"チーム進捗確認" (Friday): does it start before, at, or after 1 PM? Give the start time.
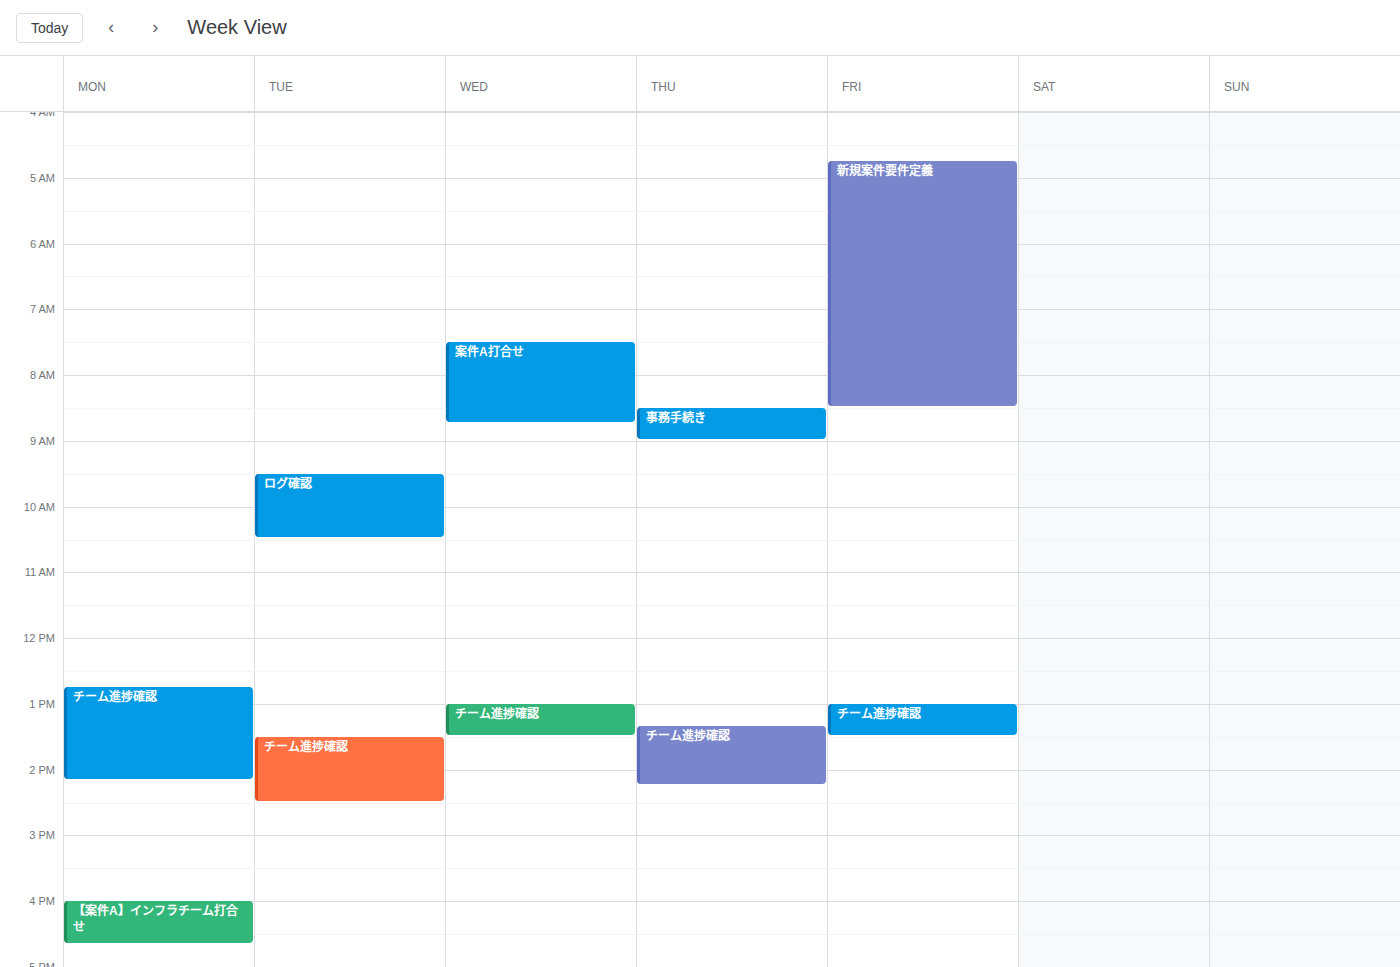
1:00 PM -- exactly at 1 PM, on the 1 PM line.